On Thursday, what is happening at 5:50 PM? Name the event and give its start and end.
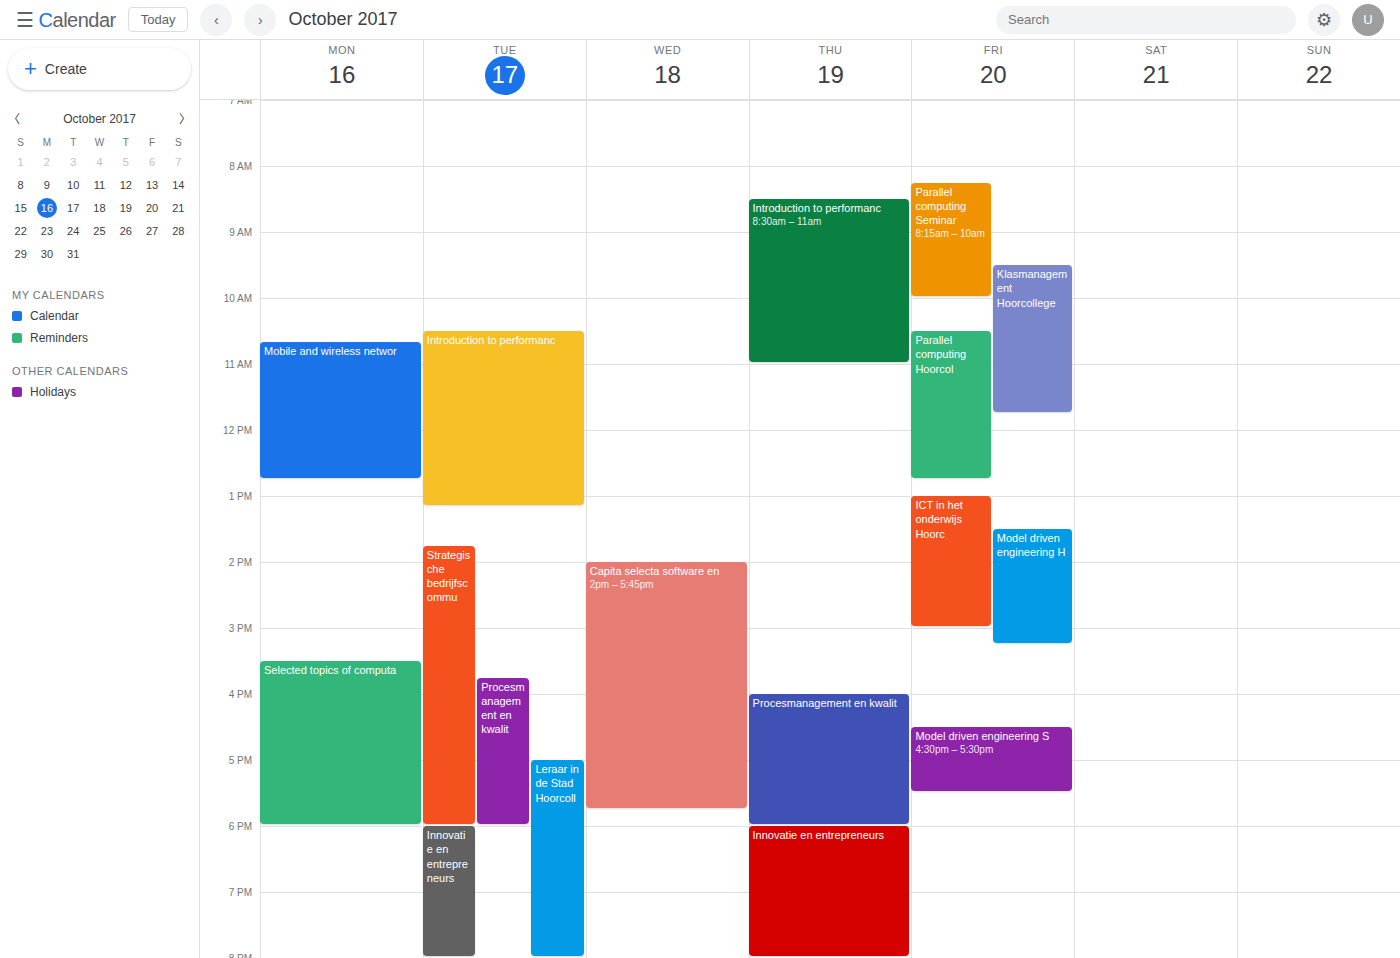
"Procesmanagement en kwalit", 4:00 PM to 6:00 PM